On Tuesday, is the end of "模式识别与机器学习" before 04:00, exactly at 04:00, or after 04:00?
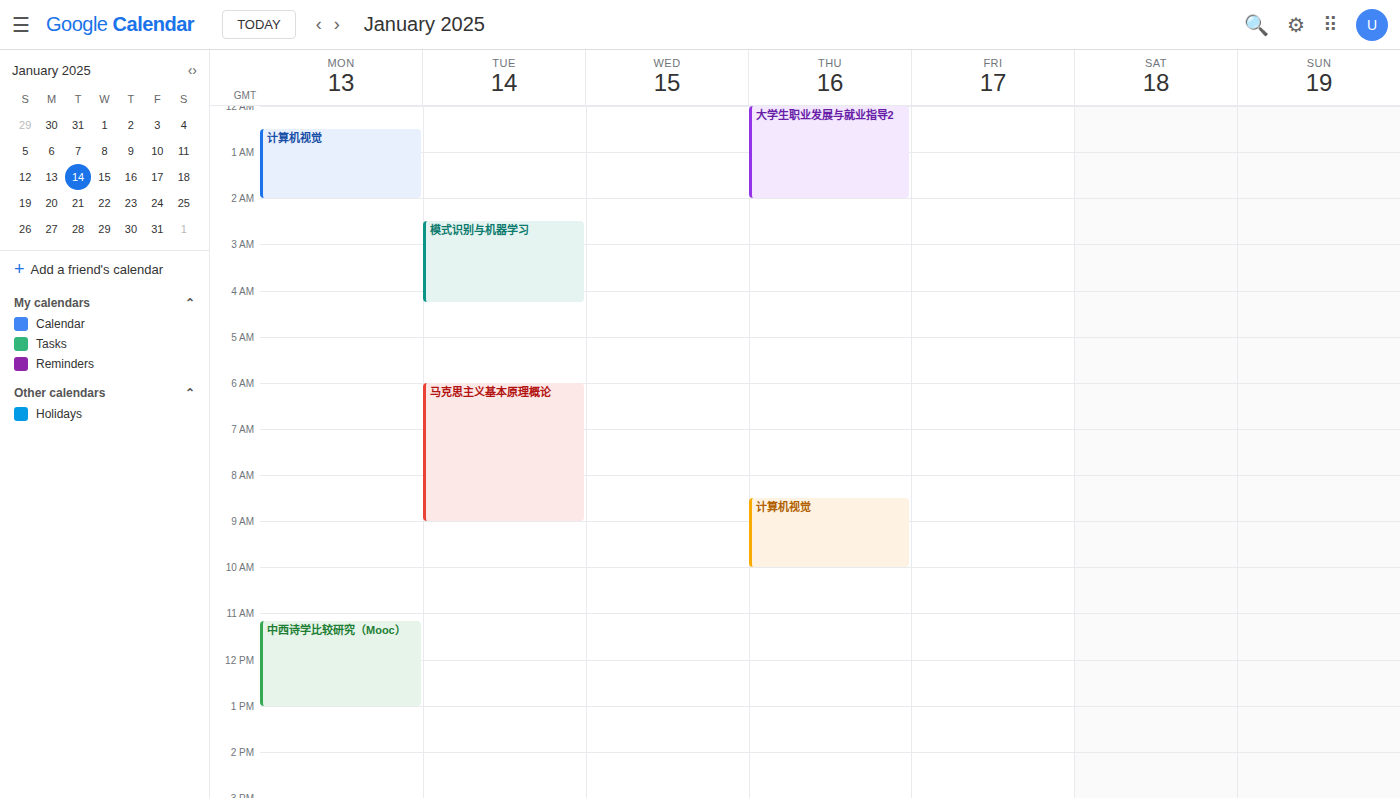
04:15 -- after 04:00, 15 minutes below the 04:00 line.